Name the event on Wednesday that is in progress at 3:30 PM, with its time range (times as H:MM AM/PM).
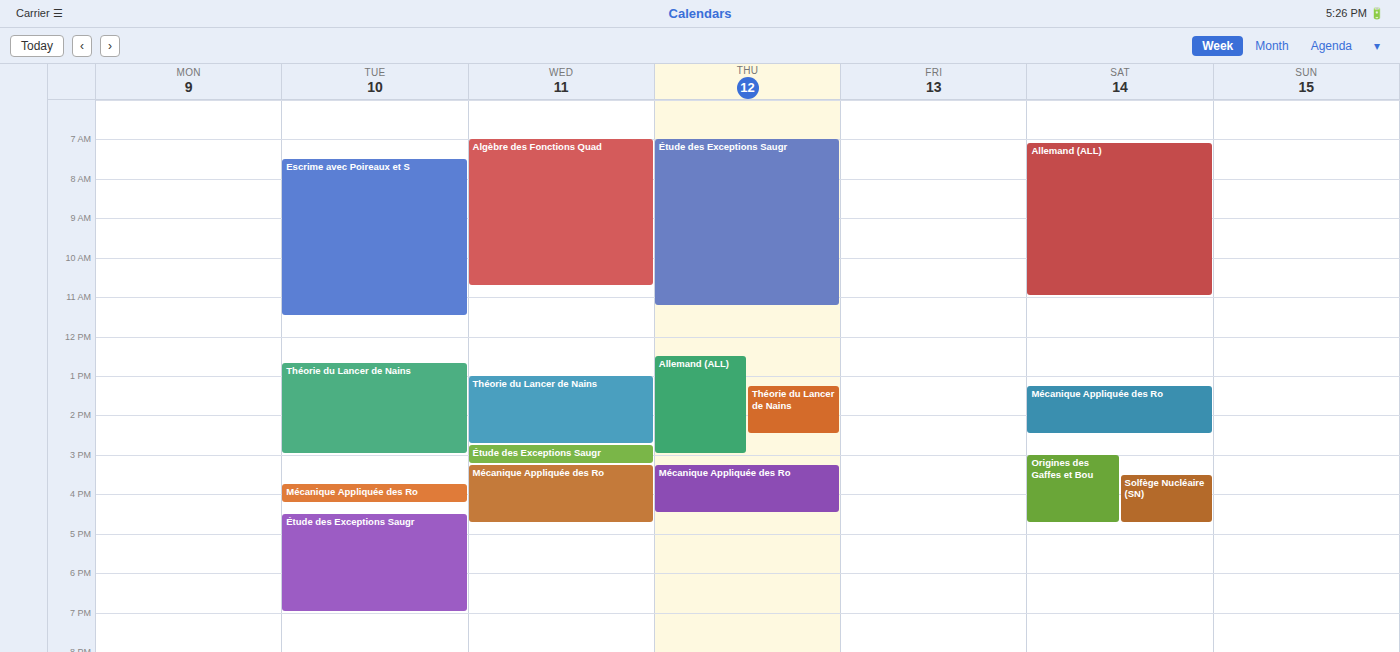
"Mécanique Appliquée des Ro", 3:15 PM to 4:45 PM